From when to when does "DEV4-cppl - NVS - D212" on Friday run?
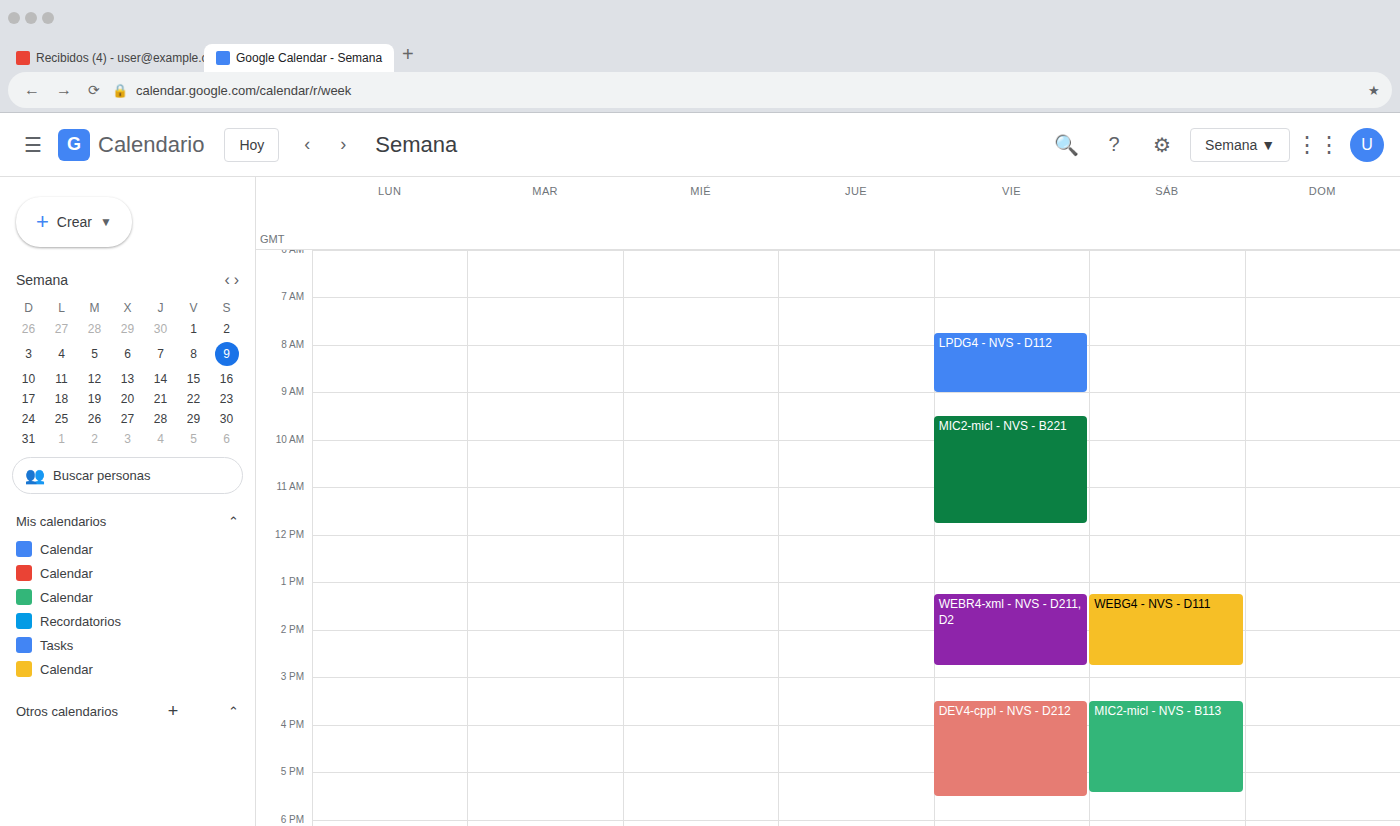
3:30 PM to 5:30 PM